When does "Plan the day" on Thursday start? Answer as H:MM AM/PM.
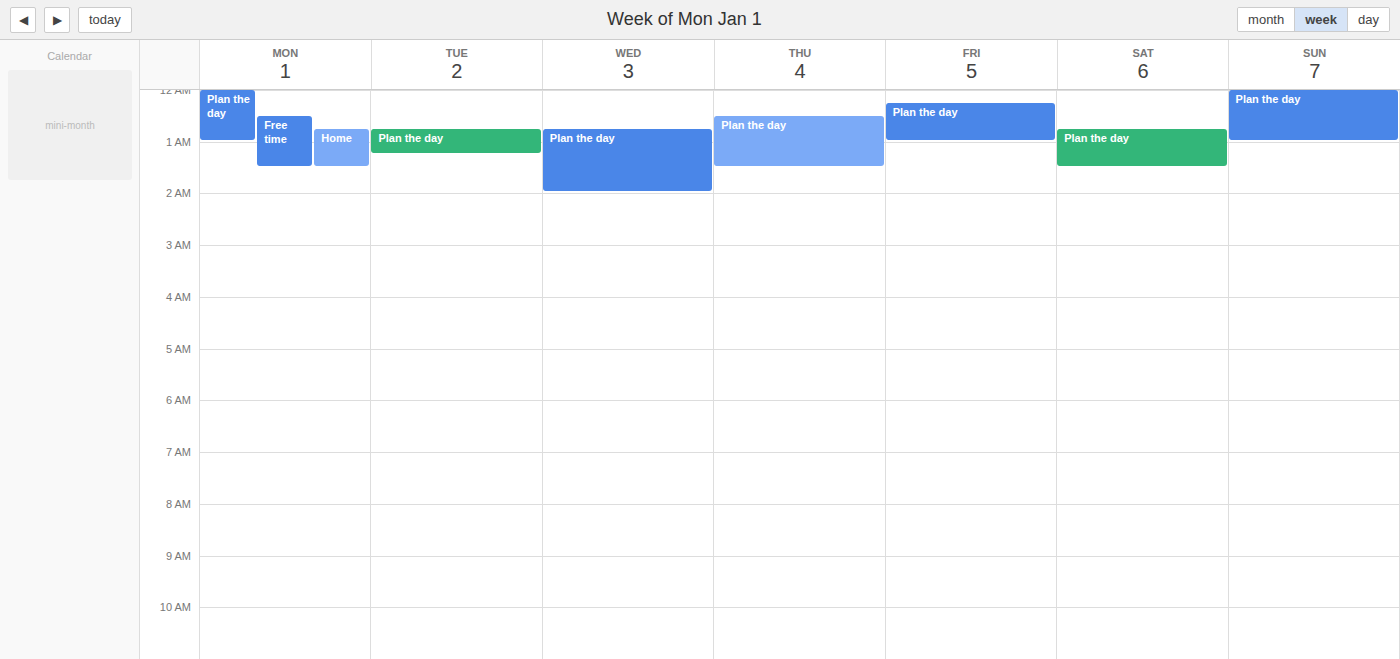
12:30 AM